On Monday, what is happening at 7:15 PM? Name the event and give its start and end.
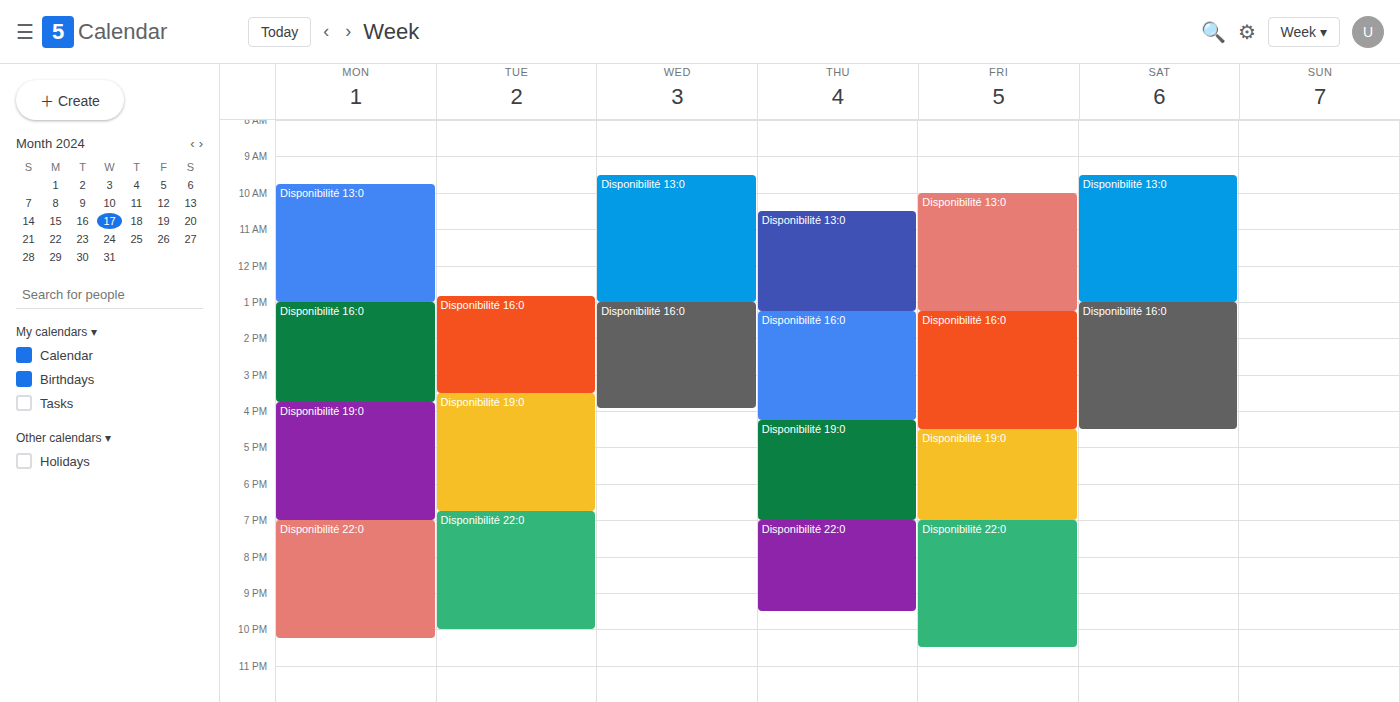
"Disponibilité 22:0", 7:00 PM to 10:15 PM